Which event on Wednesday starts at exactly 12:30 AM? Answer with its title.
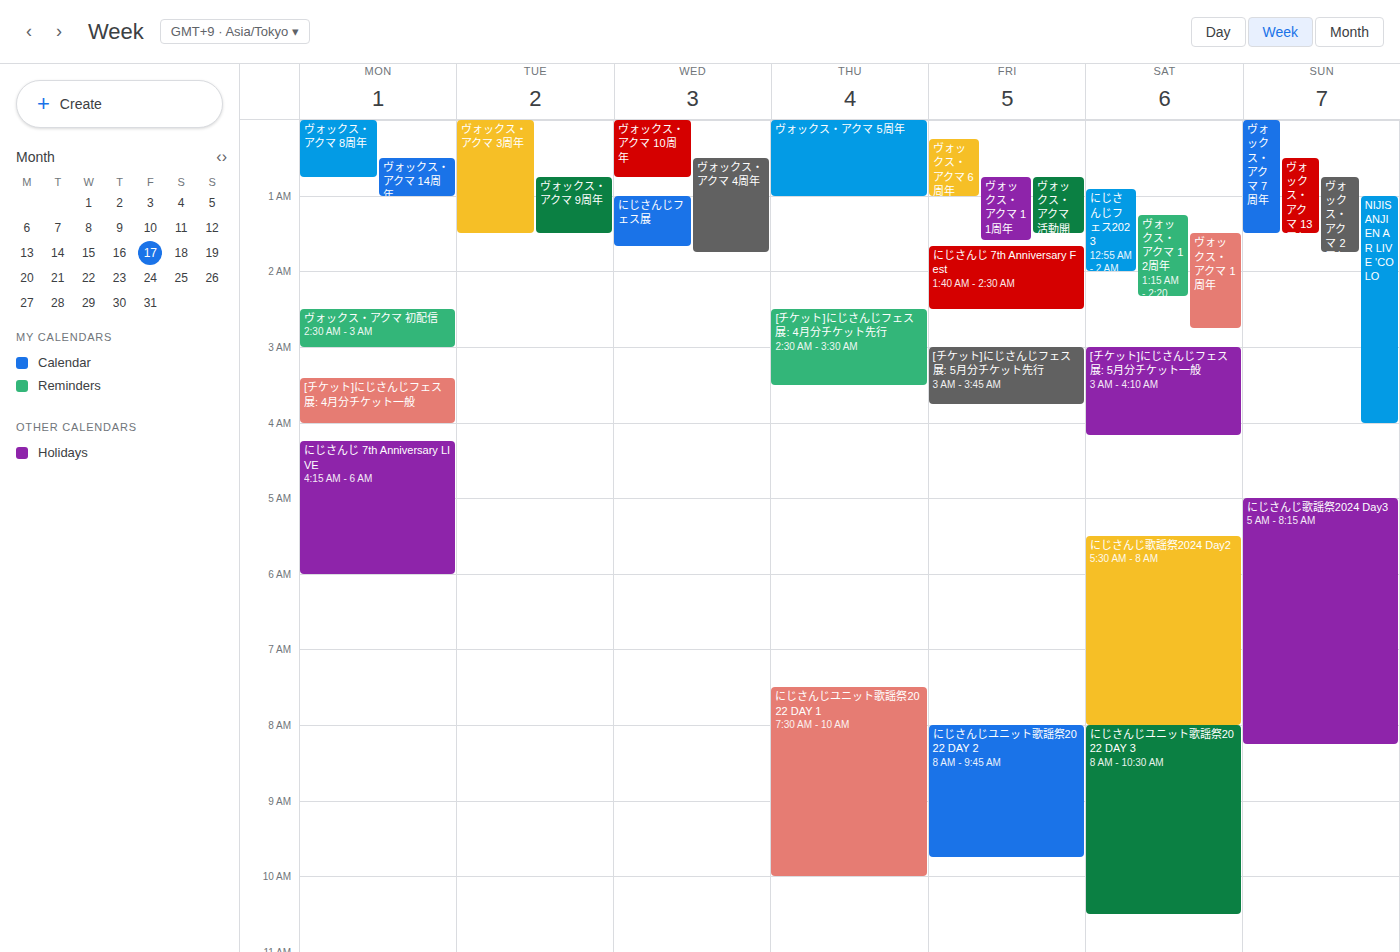
"ヴォックス・アクマ 4周年"